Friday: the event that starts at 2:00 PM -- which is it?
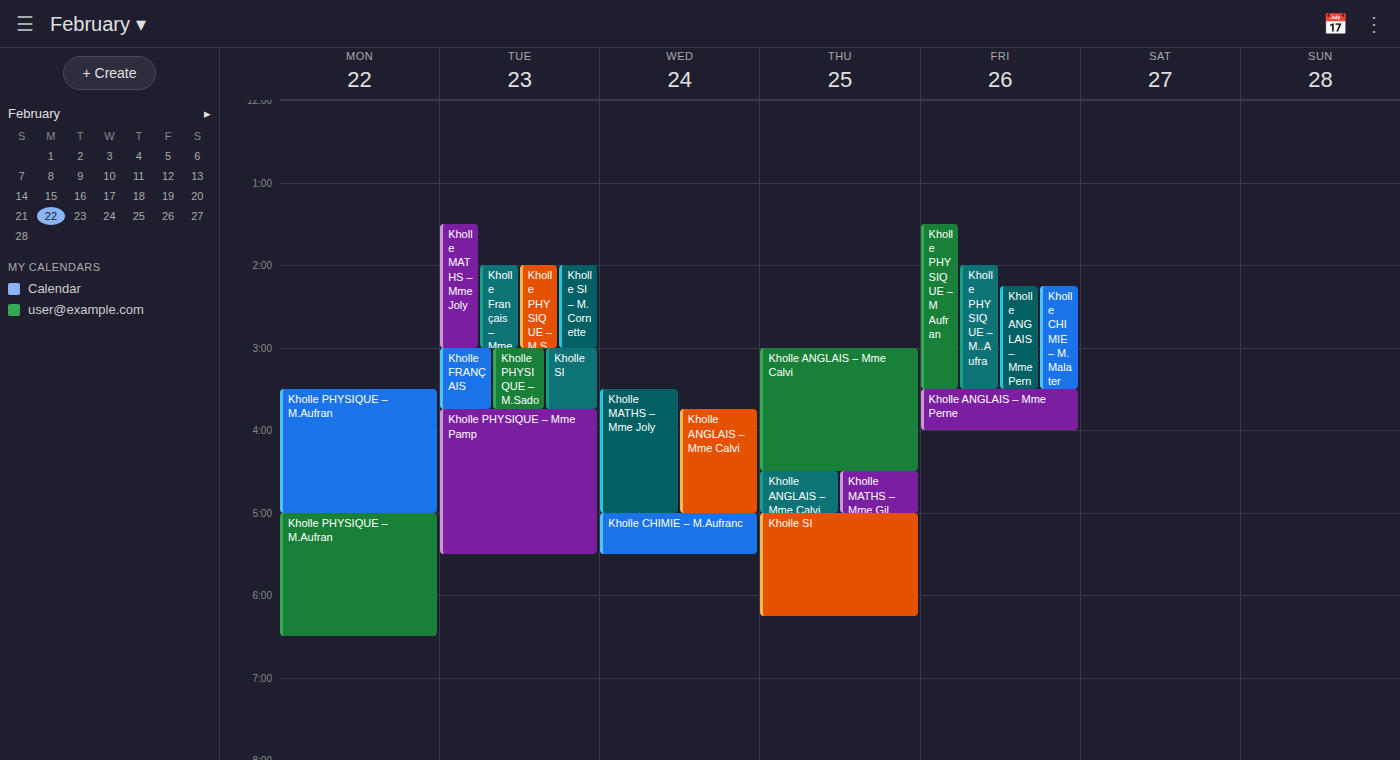
"Kholle PHYSIQUE – M..Aufra"